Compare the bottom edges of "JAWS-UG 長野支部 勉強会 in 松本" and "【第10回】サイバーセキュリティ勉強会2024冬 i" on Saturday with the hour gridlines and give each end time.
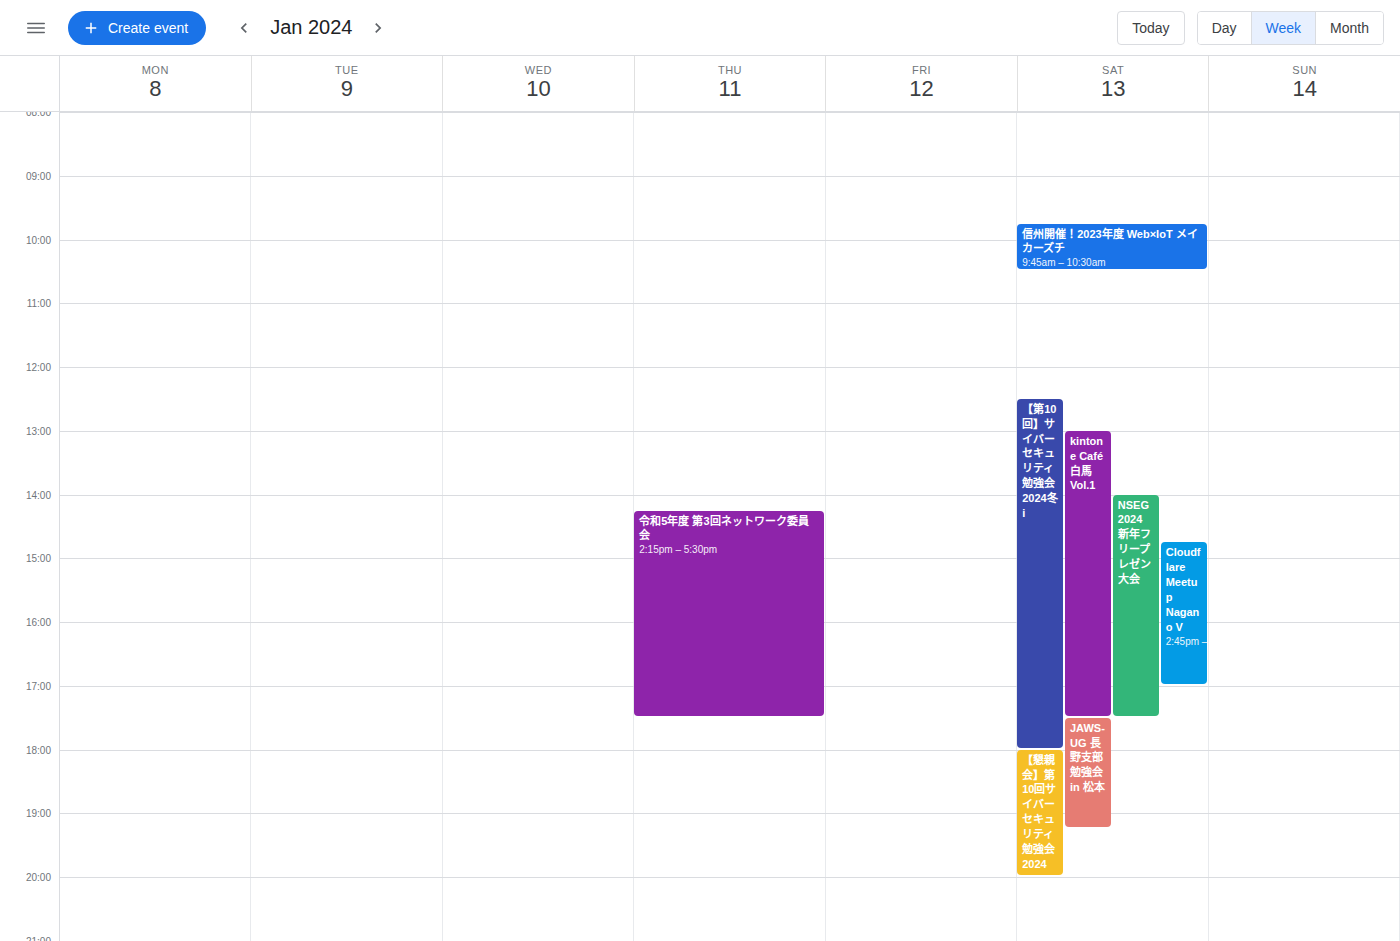
"JAWS-UG 長野支部 勉強会 in 松本": 7:15 PM, neither: a quarter of the way from the 7 PM line to the 8 PM line. "【第10回】サイバーセキュリティ勉強会2024冬 i": 6:00 PM, exactly on the 6 PM line.